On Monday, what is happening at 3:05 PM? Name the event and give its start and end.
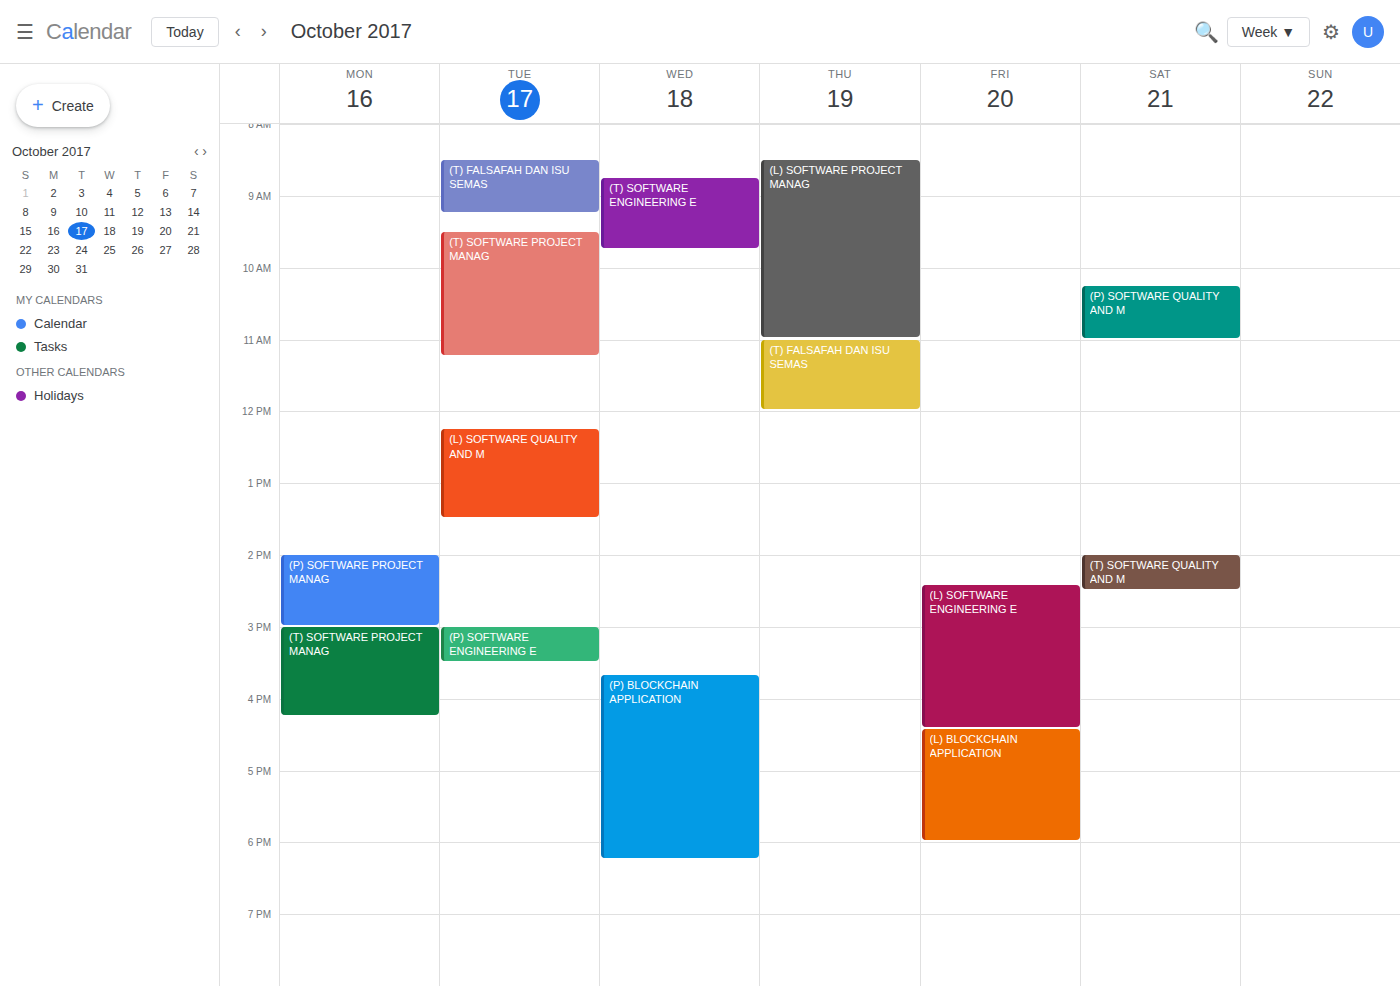
"(T) SOFTWARE PROJECT MANAG", 3:00 PM to 4:15 PM